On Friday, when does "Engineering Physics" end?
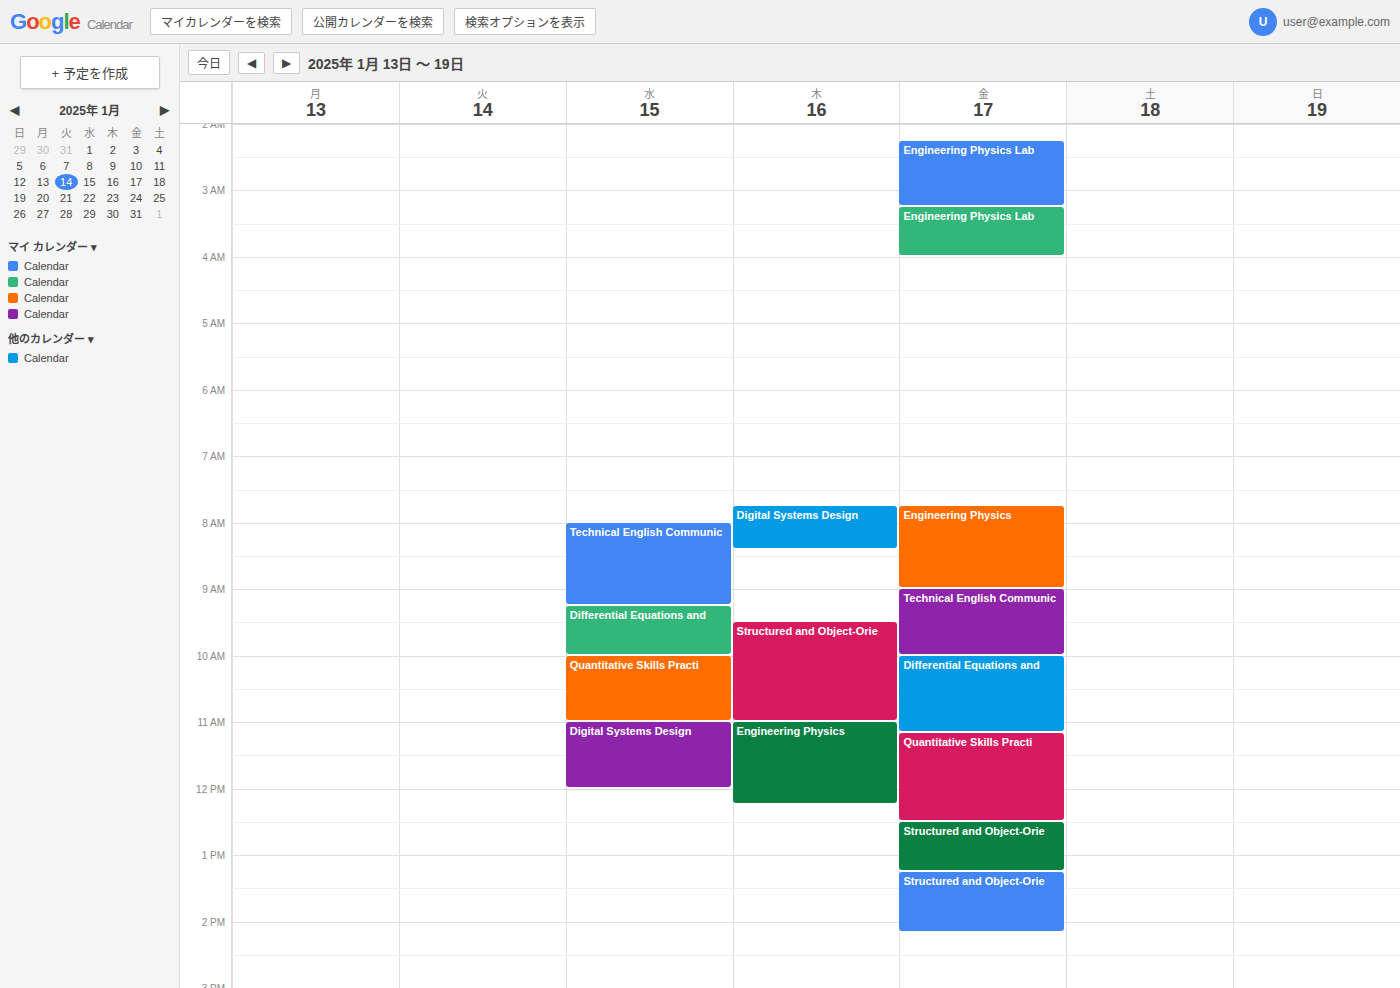
09:00